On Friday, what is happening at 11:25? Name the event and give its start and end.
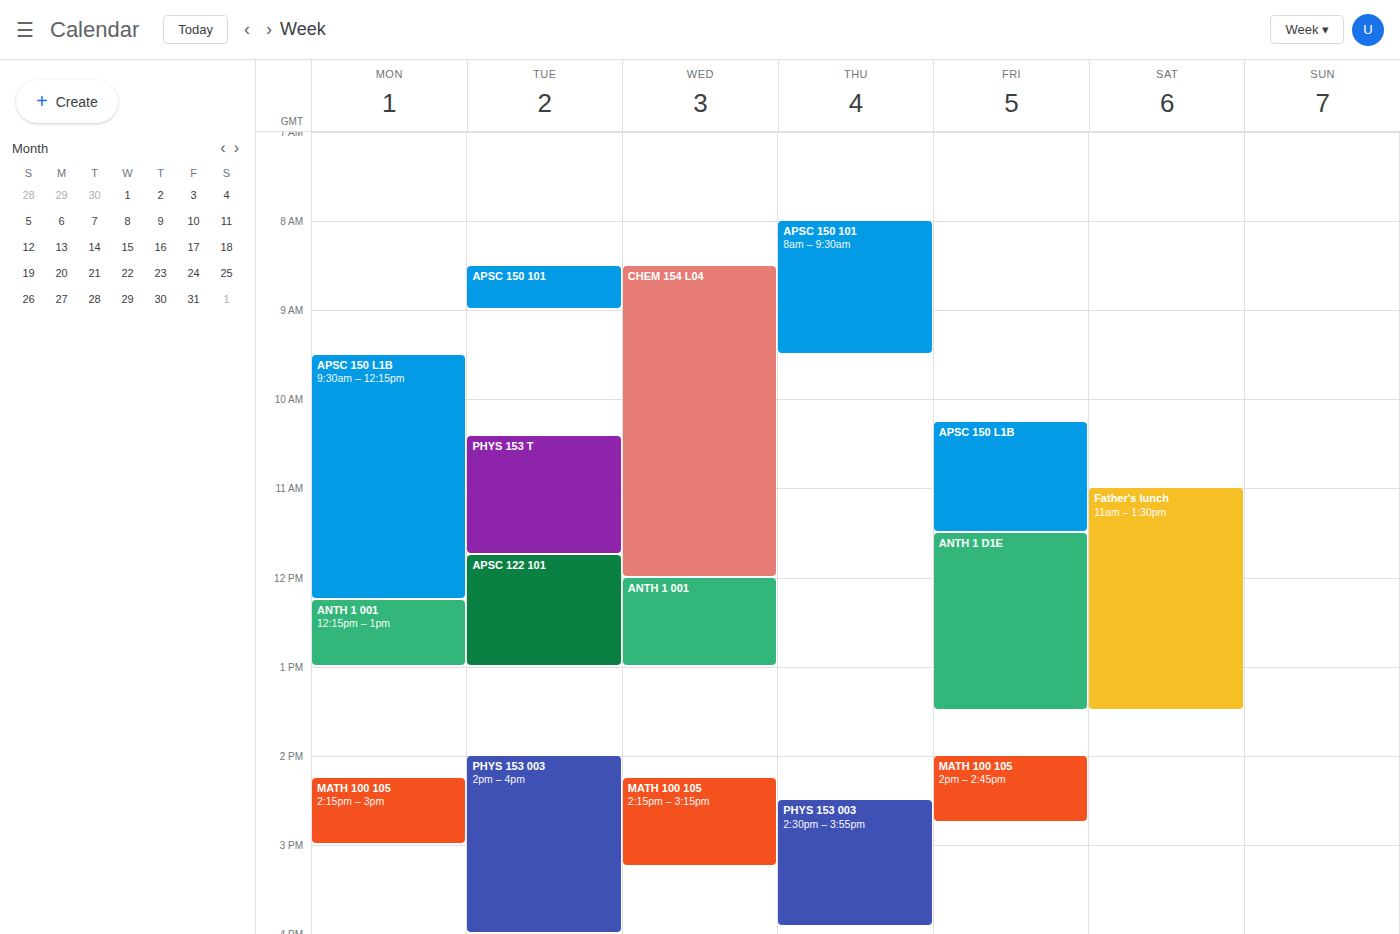
"APSC 150 L1B", 10:15 to 11:30